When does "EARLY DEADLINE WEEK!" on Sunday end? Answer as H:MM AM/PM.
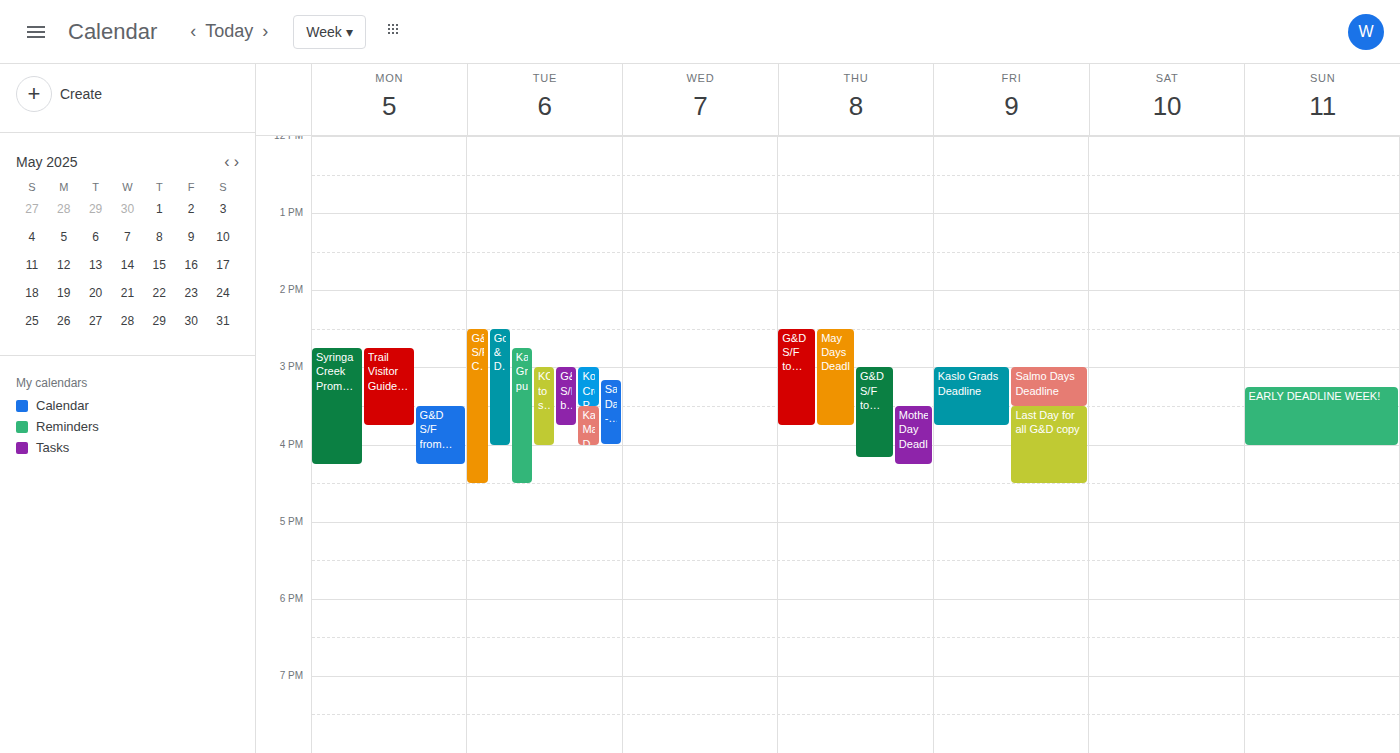
4:00 PM